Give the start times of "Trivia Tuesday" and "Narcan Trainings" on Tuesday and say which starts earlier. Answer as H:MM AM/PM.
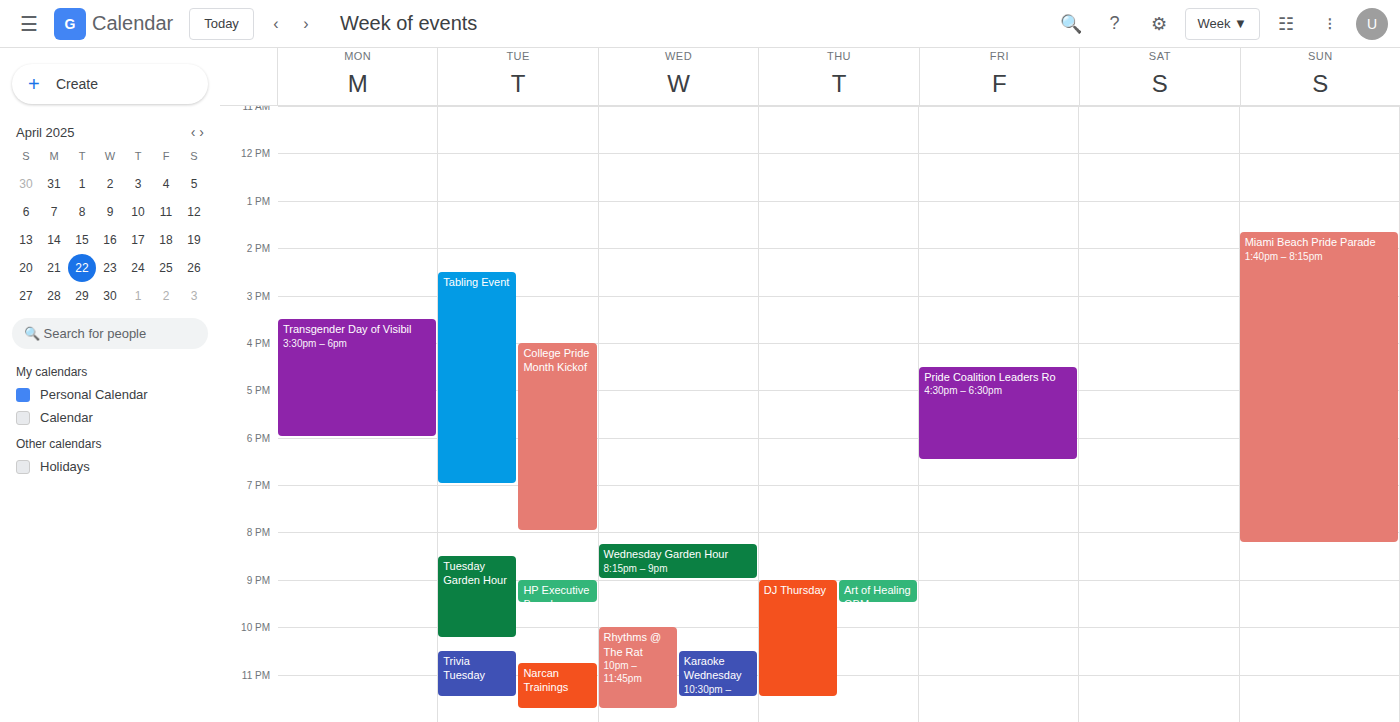
"Trivia Tuesday" 10:30 PM; "Narcan Trainings" 10:45 PM.